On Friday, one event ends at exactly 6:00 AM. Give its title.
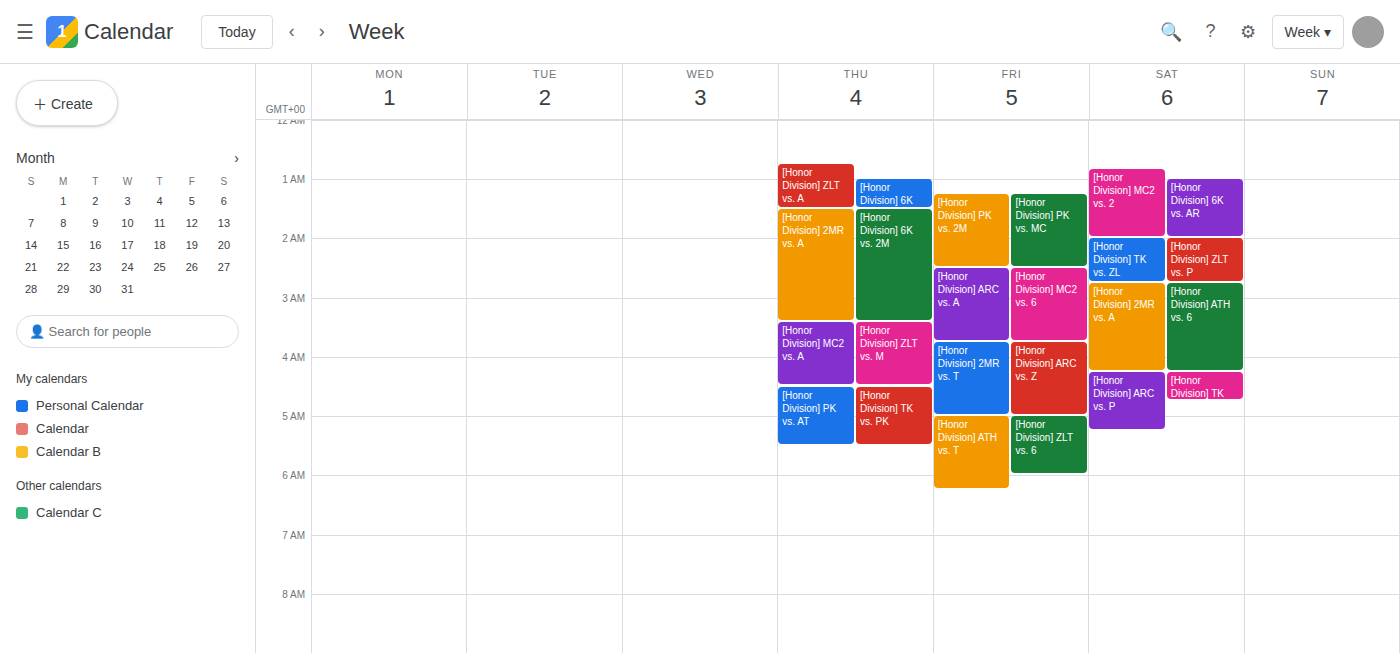
"[Honor Division] ZLT vs. 6"